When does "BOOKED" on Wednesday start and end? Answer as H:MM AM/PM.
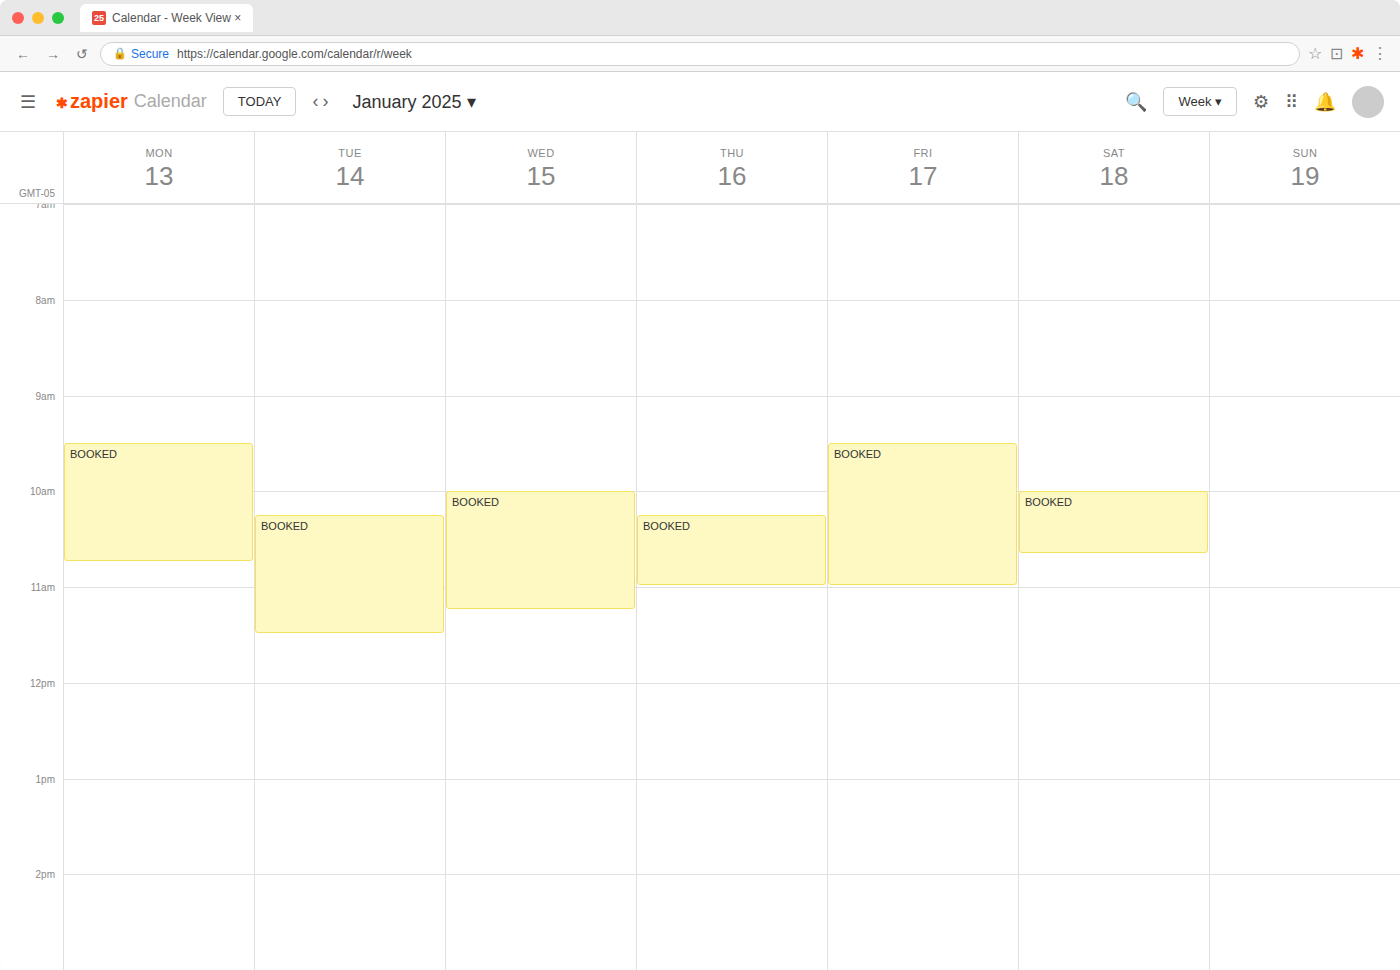
10:00 AM to 11:15 AM